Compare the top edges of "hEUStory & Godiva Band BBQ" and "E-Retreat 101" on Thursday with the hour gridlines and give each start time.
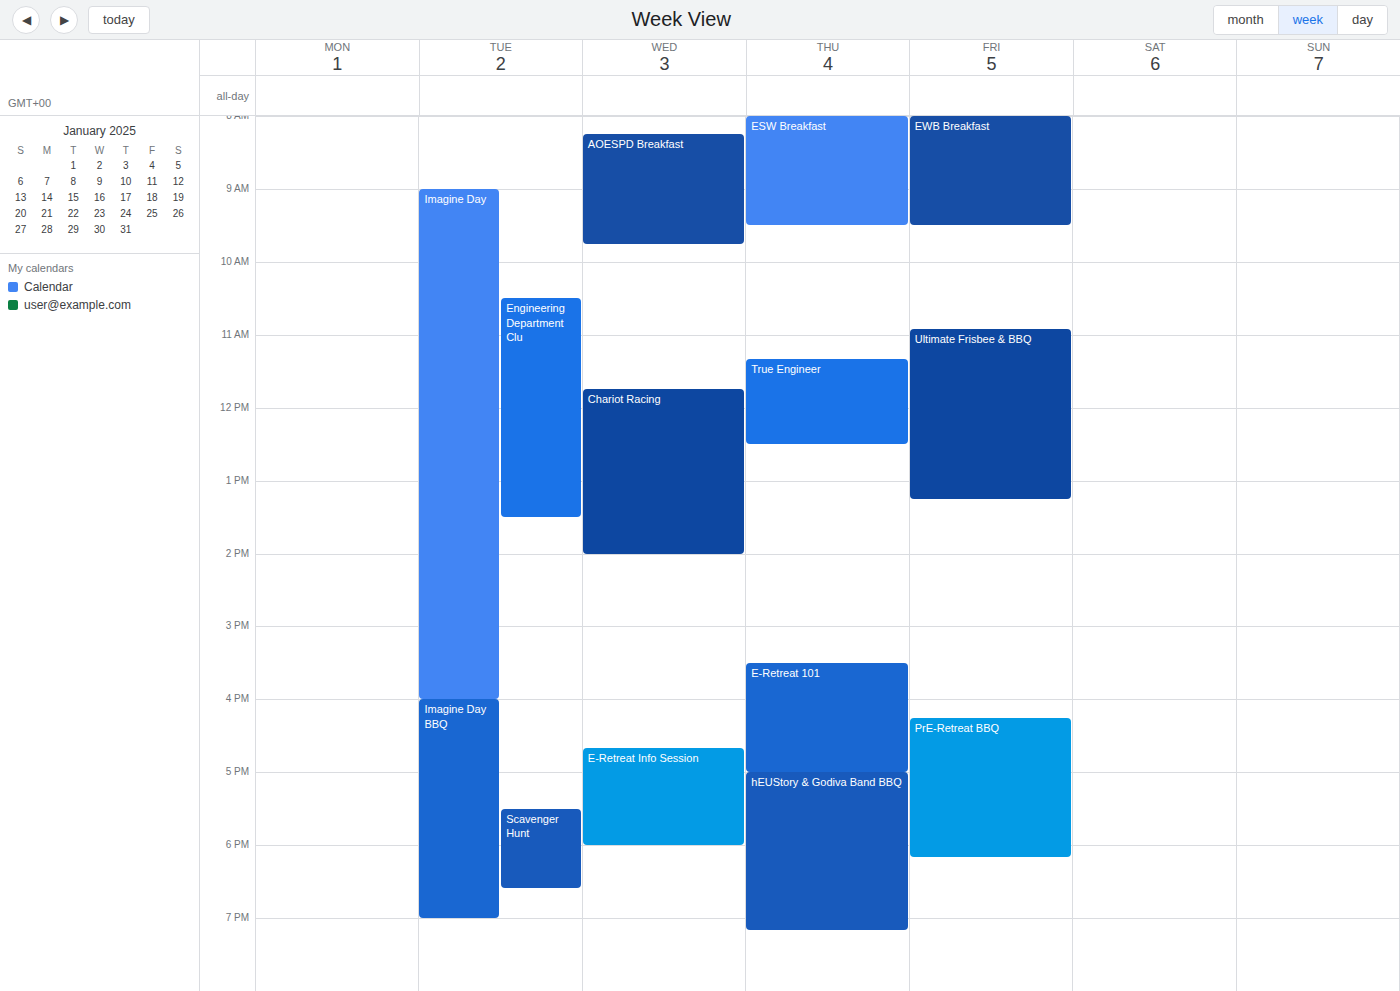
"hEUStory & Godiva Band BBQ": 5:00 PM, exactly on the 5 PM line. "E-Retreat 101": 3:30 PM, halfway between the 3 PM and 4 PM lines.